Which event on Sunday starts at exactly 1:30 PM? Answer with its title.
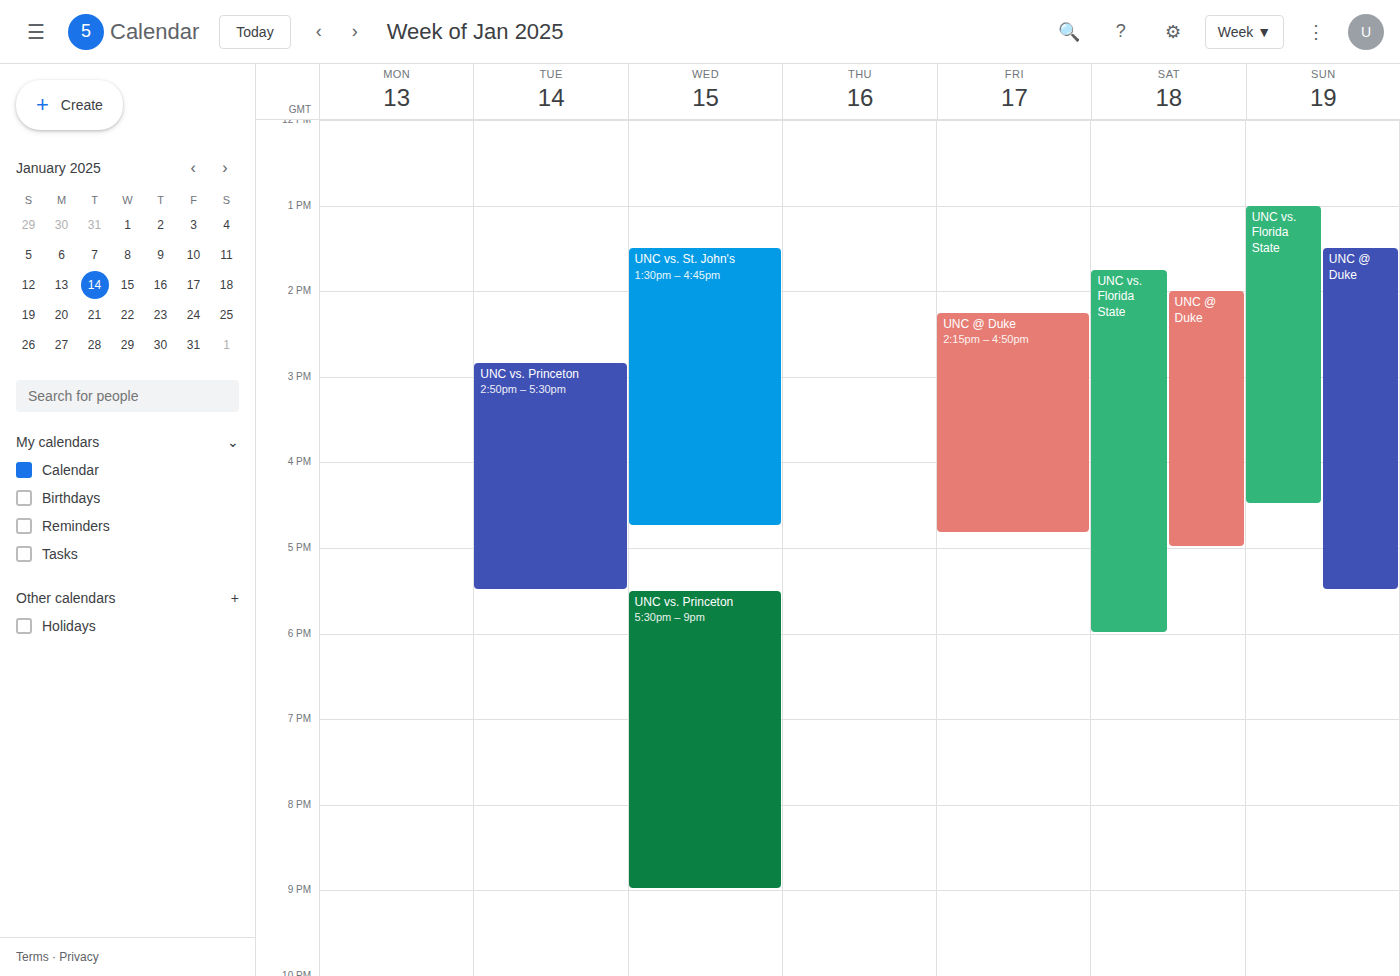
"UNC @ Duke"